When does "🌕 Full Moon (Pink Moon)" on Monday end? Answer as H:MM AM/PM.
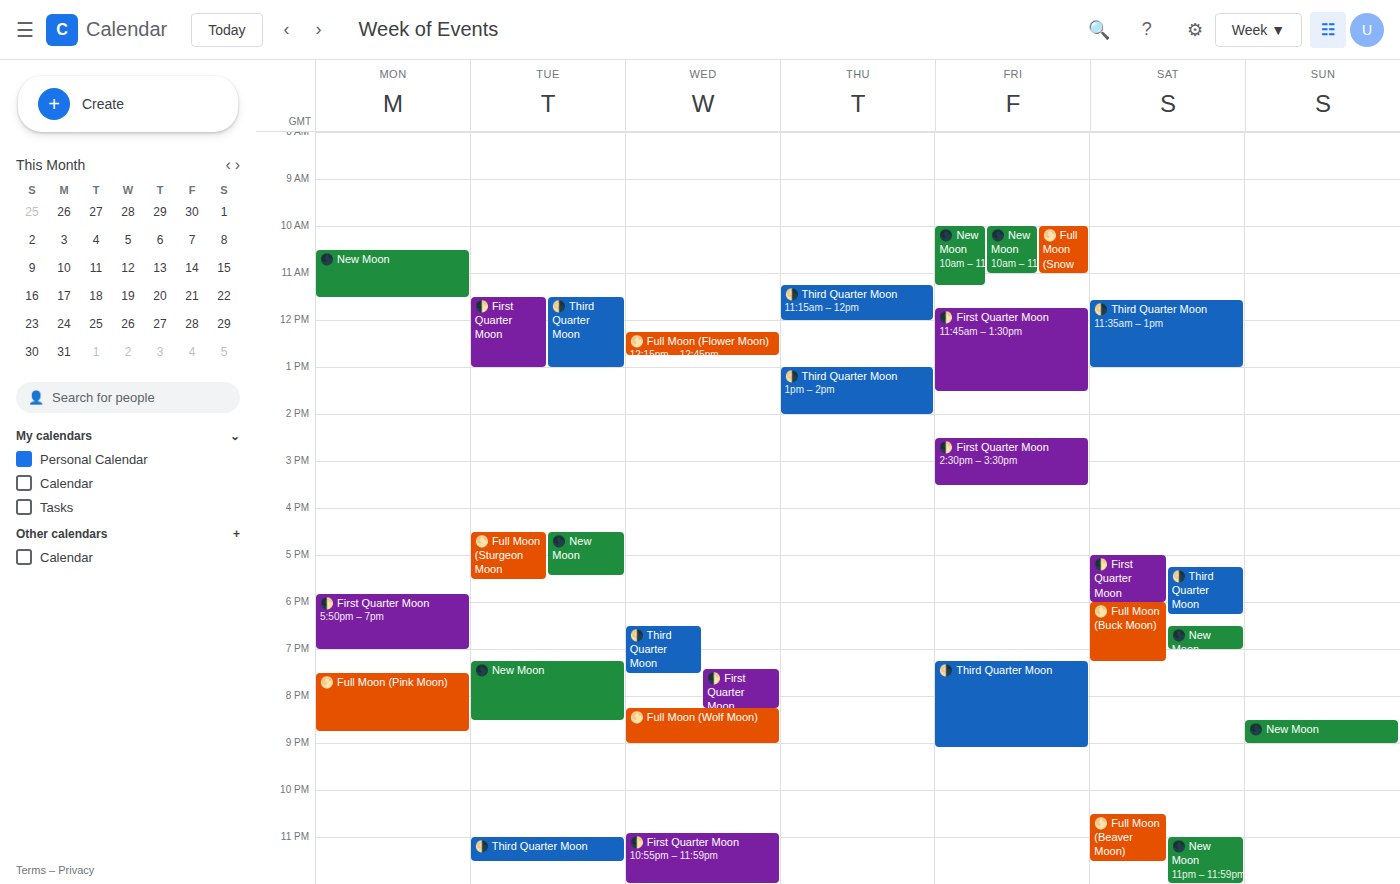
8:45 PM